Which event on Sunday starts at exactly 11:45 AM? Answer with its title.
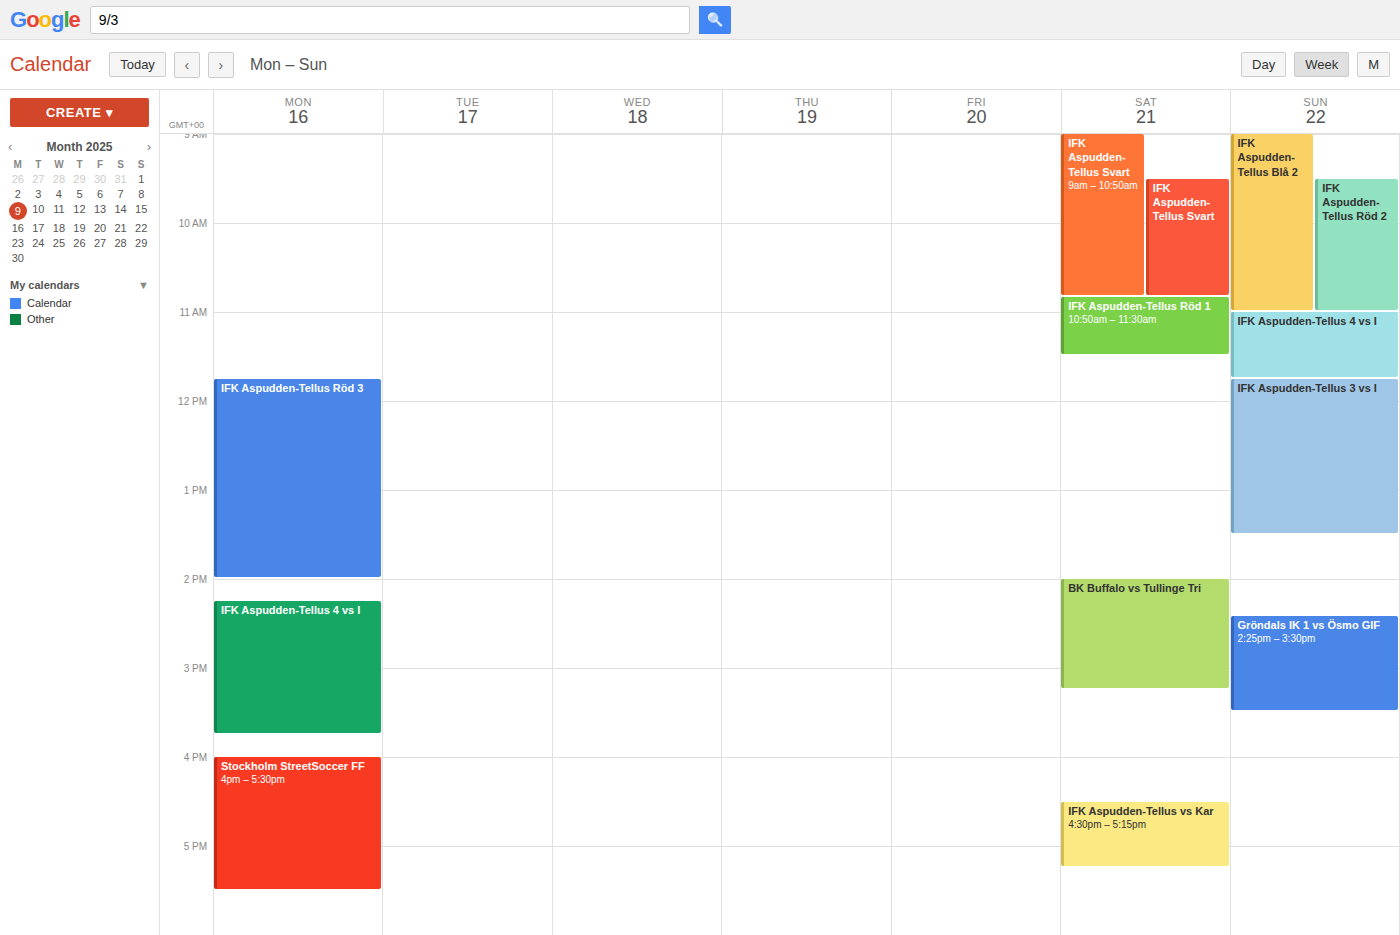
"IFK Aspudden-Tellus 3 vs I"